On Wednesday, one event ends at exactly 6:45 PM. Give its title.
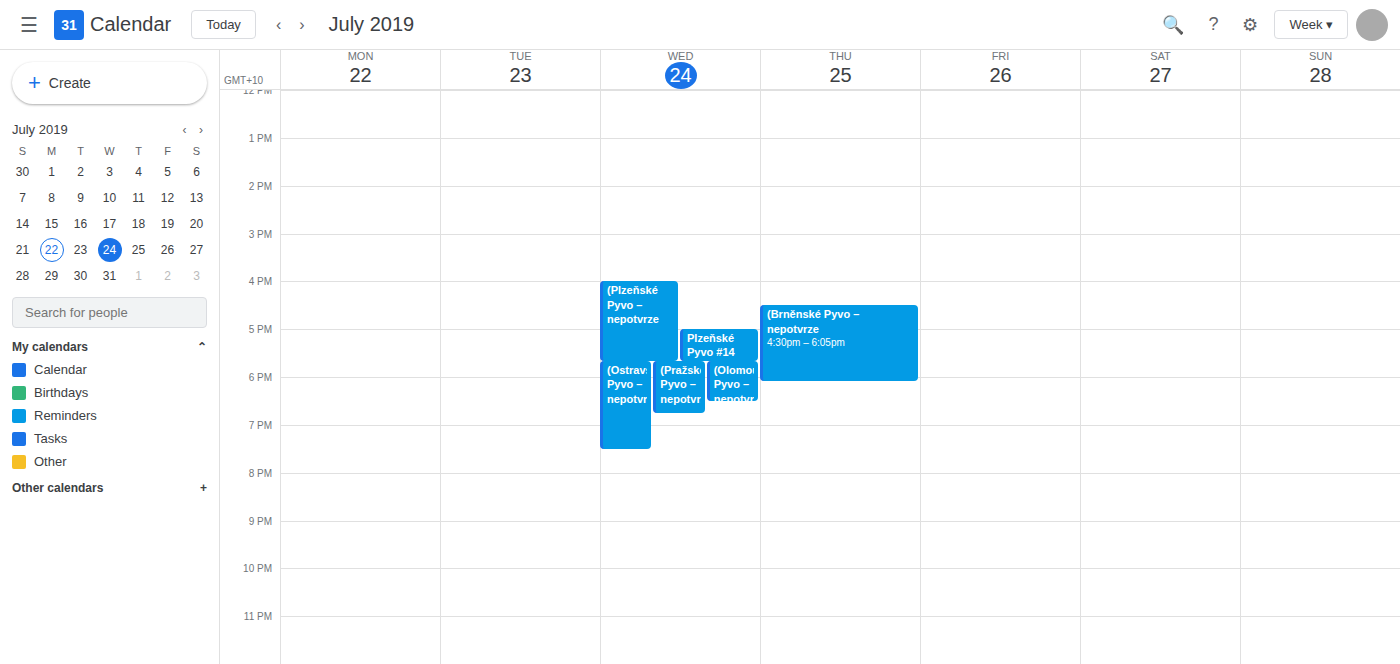
"(Pražské Pyvo – nepotvrzen"